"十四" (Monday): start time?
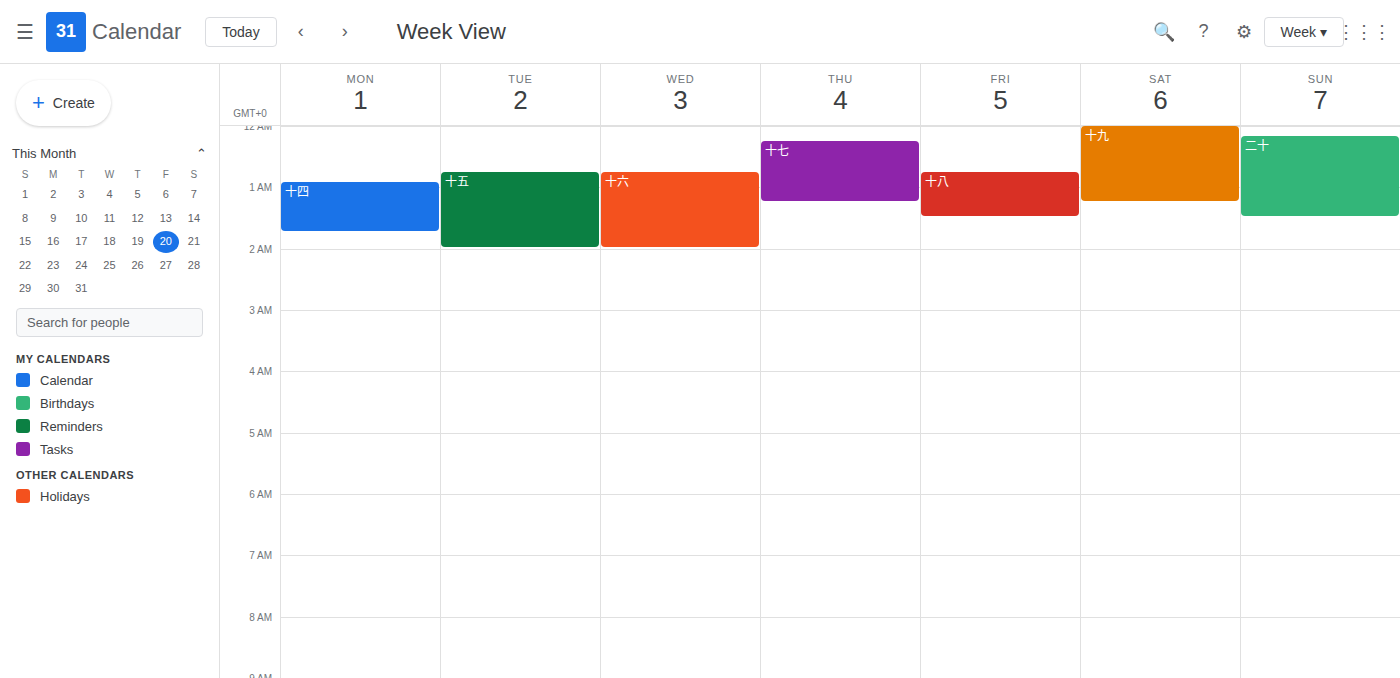
12:55 AM